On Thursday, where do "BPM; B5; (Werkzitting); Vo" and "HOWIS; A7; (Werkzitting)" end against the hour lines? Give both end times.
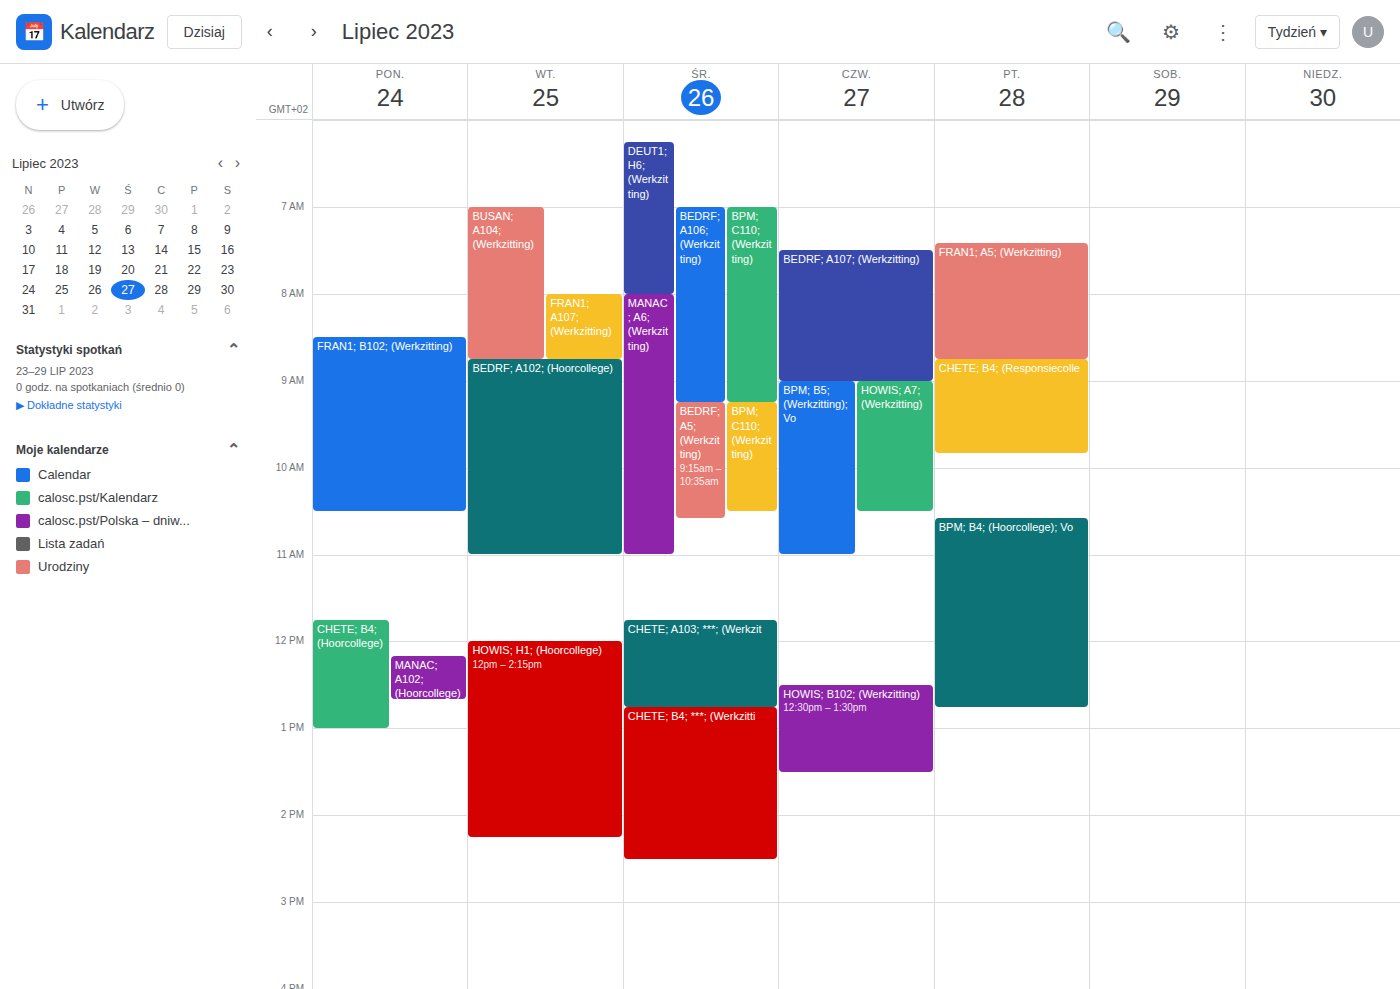
"BPM; B5; (Werkzitting); Vo": 11:00 AM, exactly on the 11 AM line. "HOWIS; A7; (Werkzitting)": 10:30 AM, halfway between the 10 AM and 11 AM lines.